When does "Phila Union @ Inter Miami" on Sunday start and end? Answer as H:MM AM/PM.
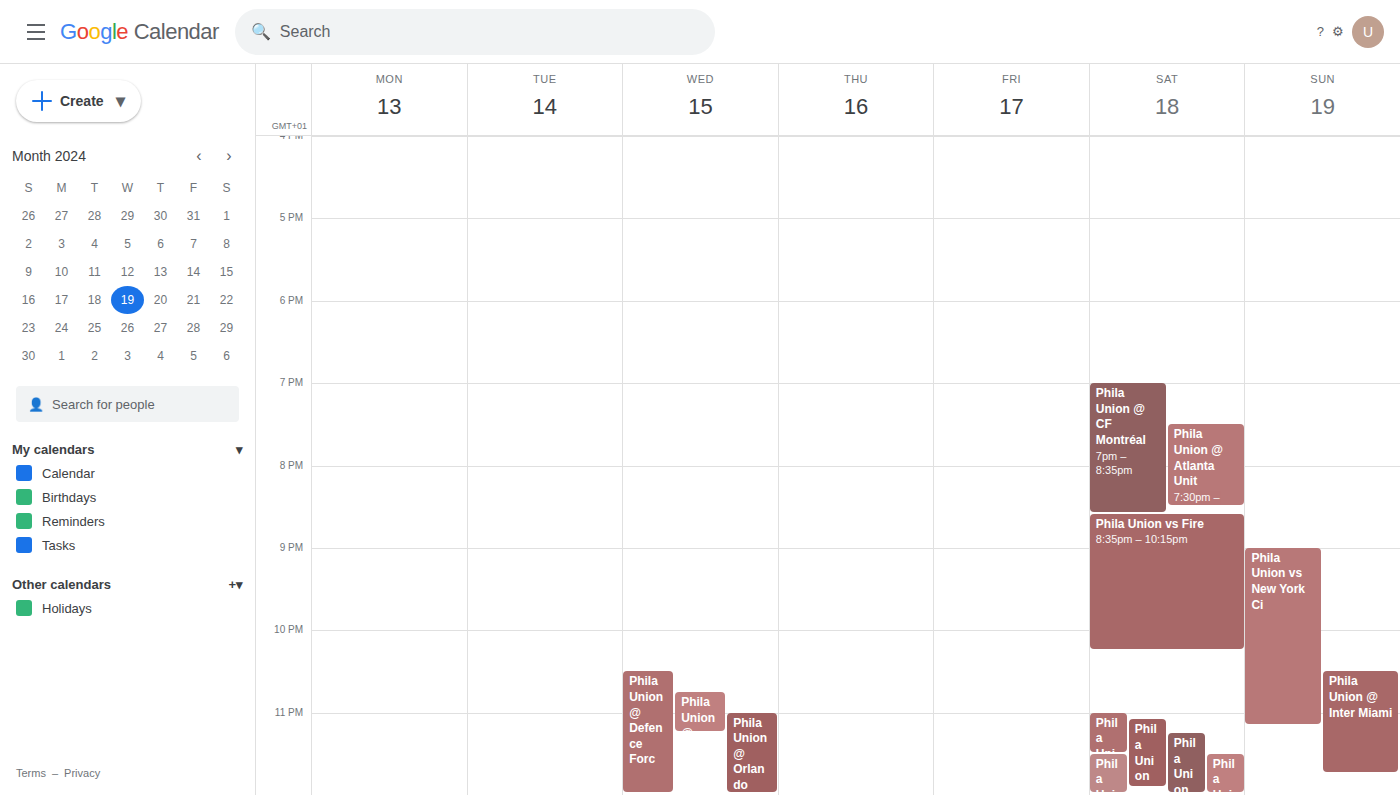
10:30 PM to 11:45 PM